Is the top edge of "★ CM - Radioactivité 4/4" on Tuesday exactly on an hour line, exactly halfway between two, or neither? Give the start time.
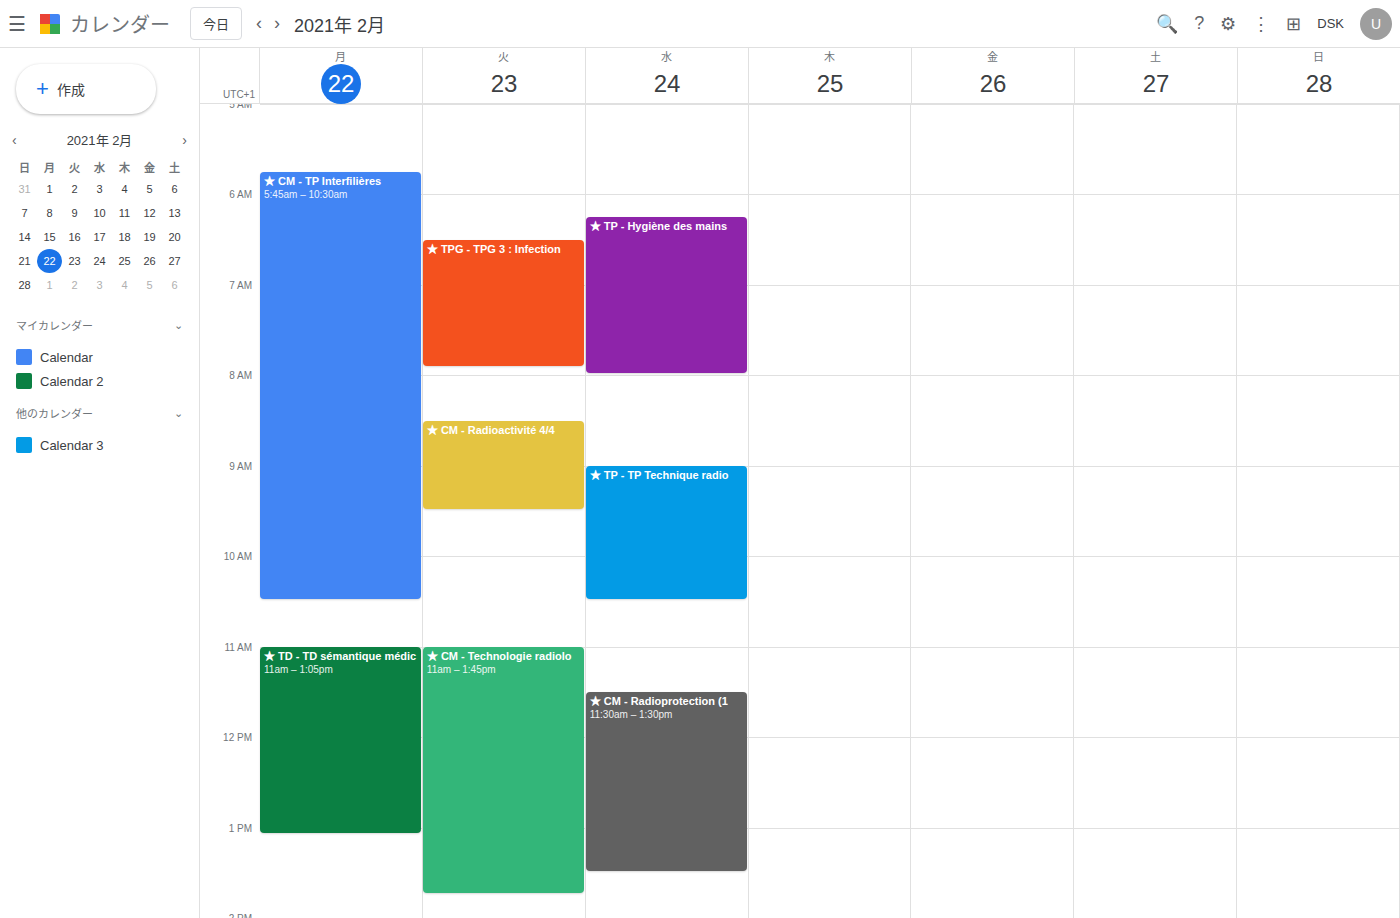
8:30 AM -- halfway between the 8 AM and 9 AM lines.